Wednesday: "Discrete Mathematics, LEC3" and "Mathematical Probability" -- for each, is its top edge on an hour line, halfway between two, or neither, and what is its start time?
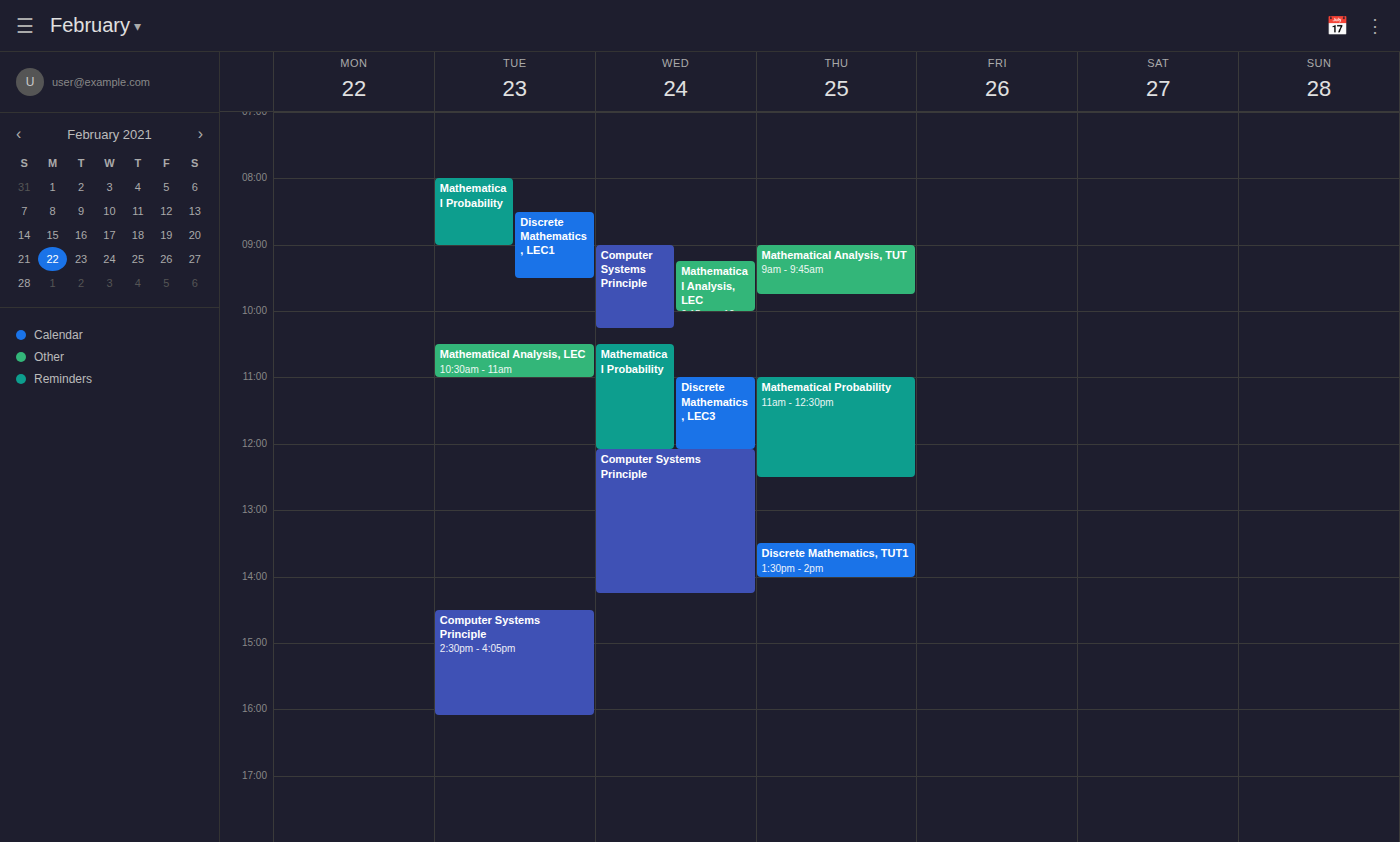
"Discrete Mathematics, LEC3": 11:00 AM, exactly on the 11 AM line. "Mathematical Probability": 10:30 AM, halfway between the 10 AM and 11 AM lines.